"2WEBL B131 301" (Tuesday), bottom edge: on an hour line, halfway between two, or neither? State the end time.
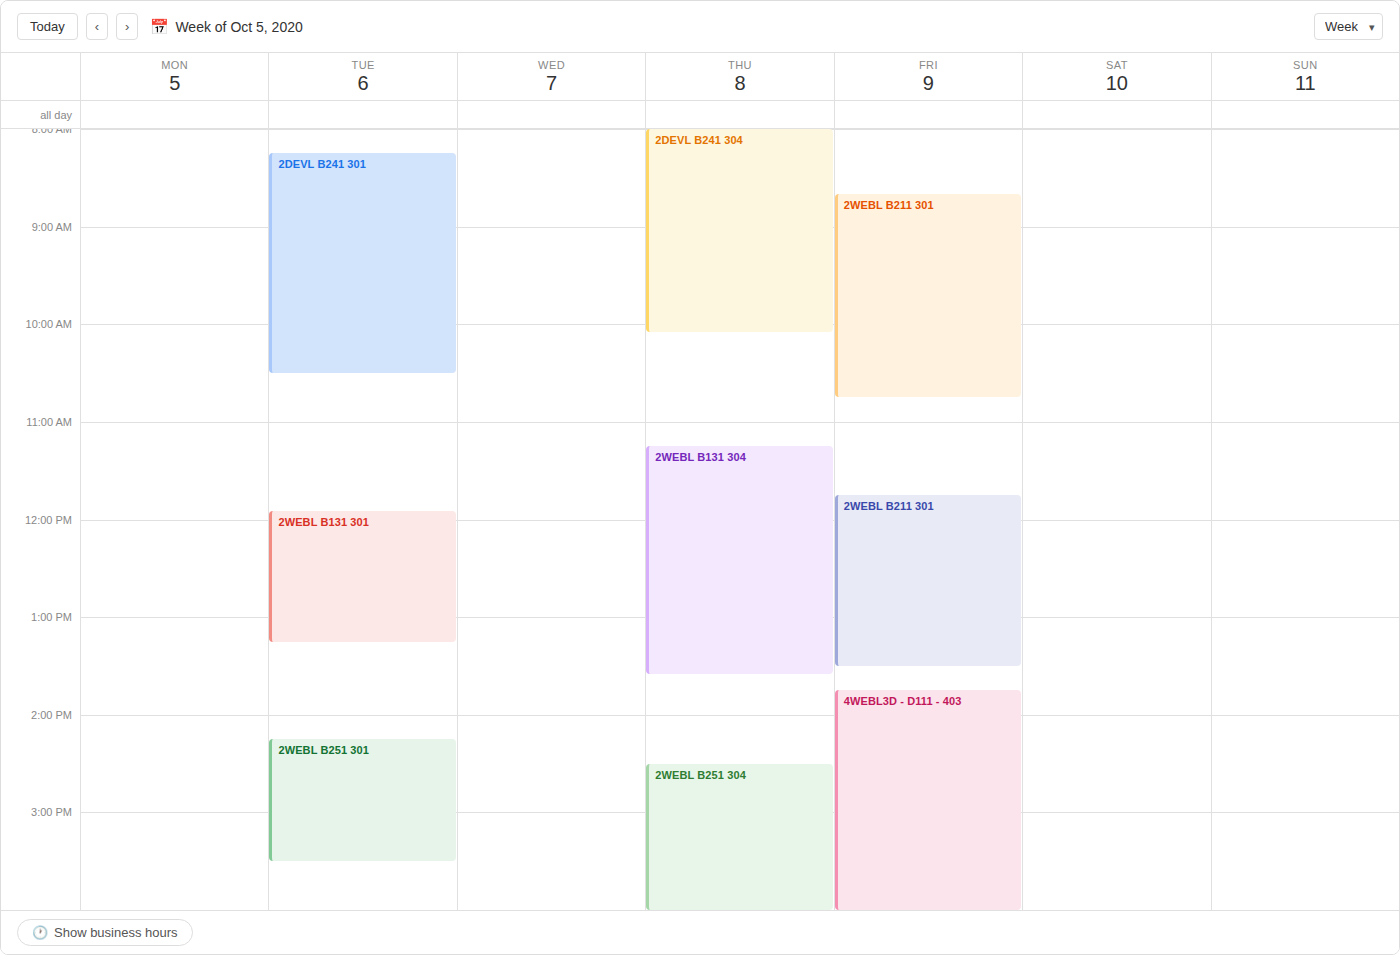
1:15 PM -- neither: a quarter of the way from the 1 PM line to the 2 PM line.